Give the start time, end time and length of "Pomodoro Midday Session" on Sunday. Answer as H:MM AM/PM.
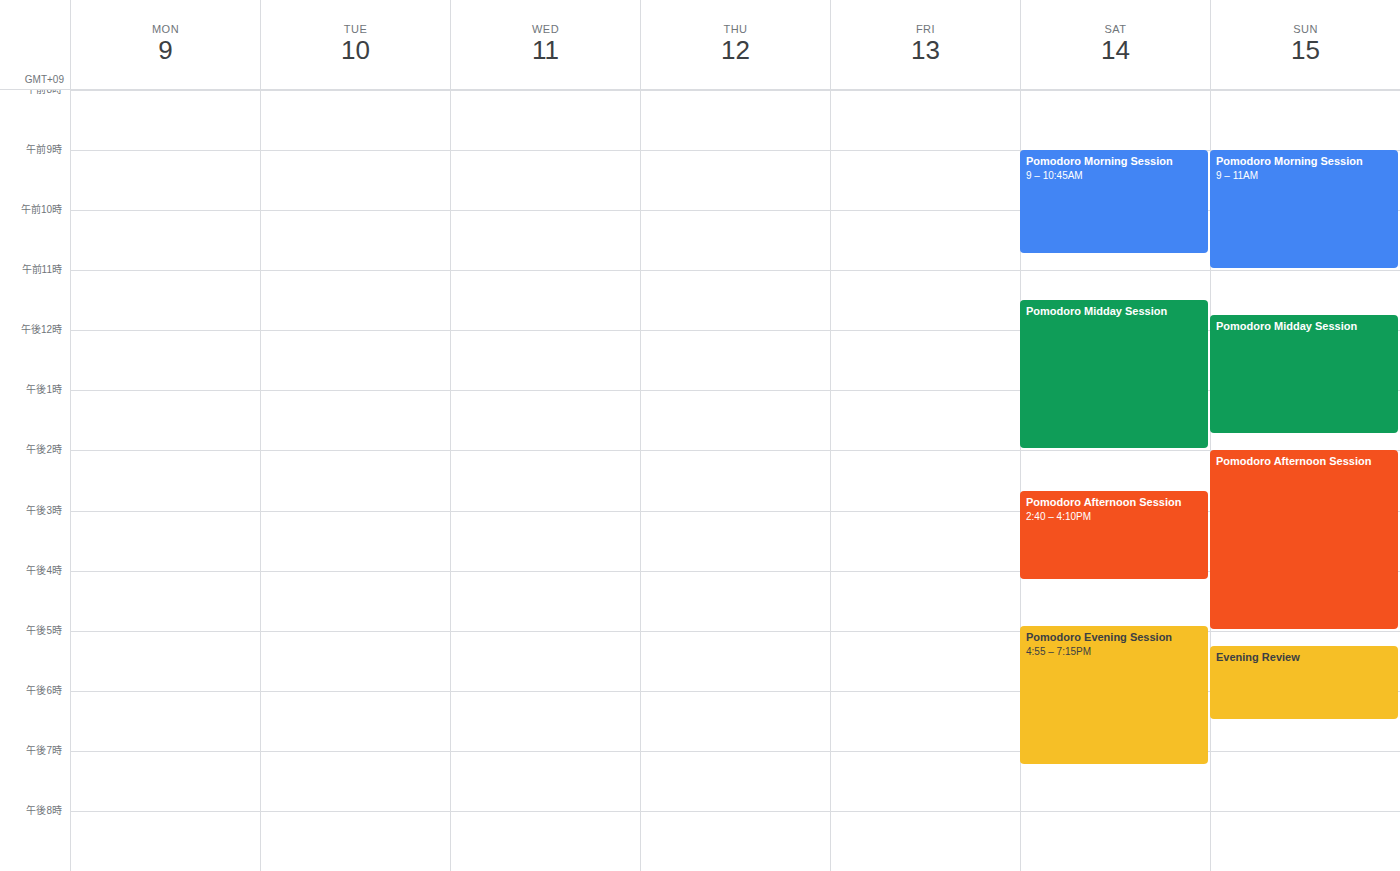
11:45 AM to 1:45 PM, 2 hours